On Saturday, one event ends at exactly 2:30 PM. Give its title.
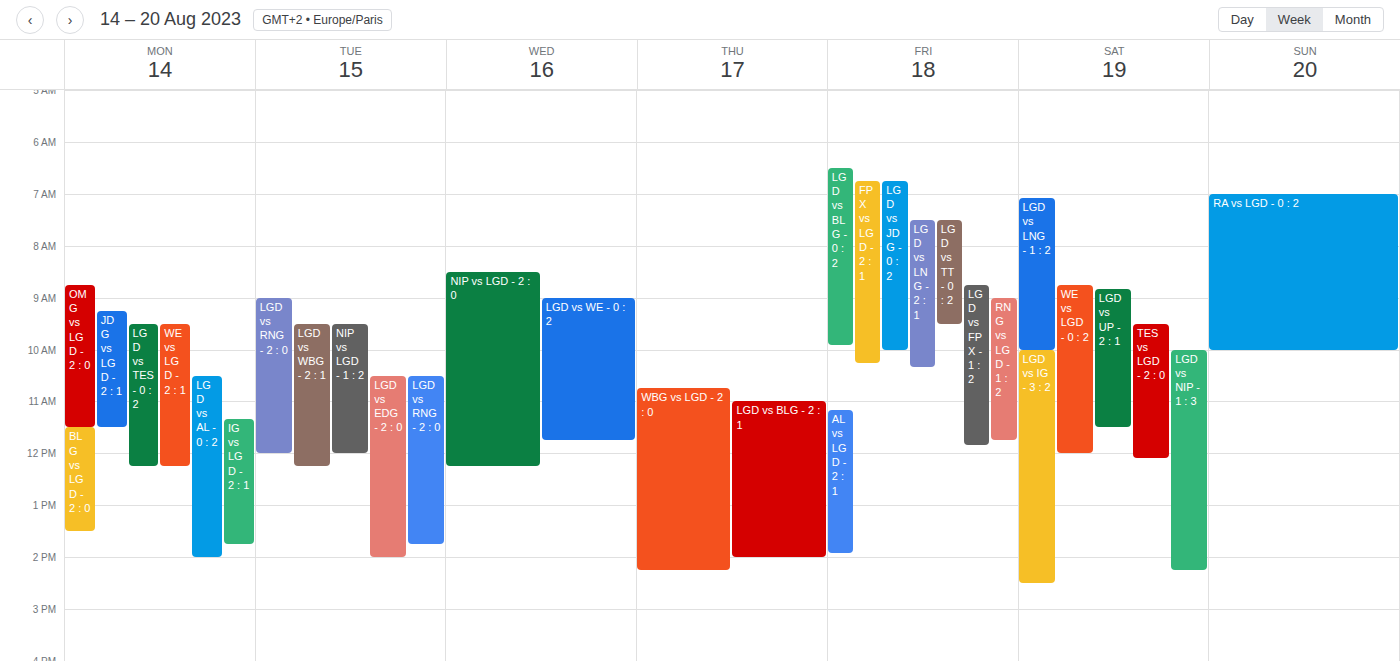
"LGD vs IG - 3 : 2"